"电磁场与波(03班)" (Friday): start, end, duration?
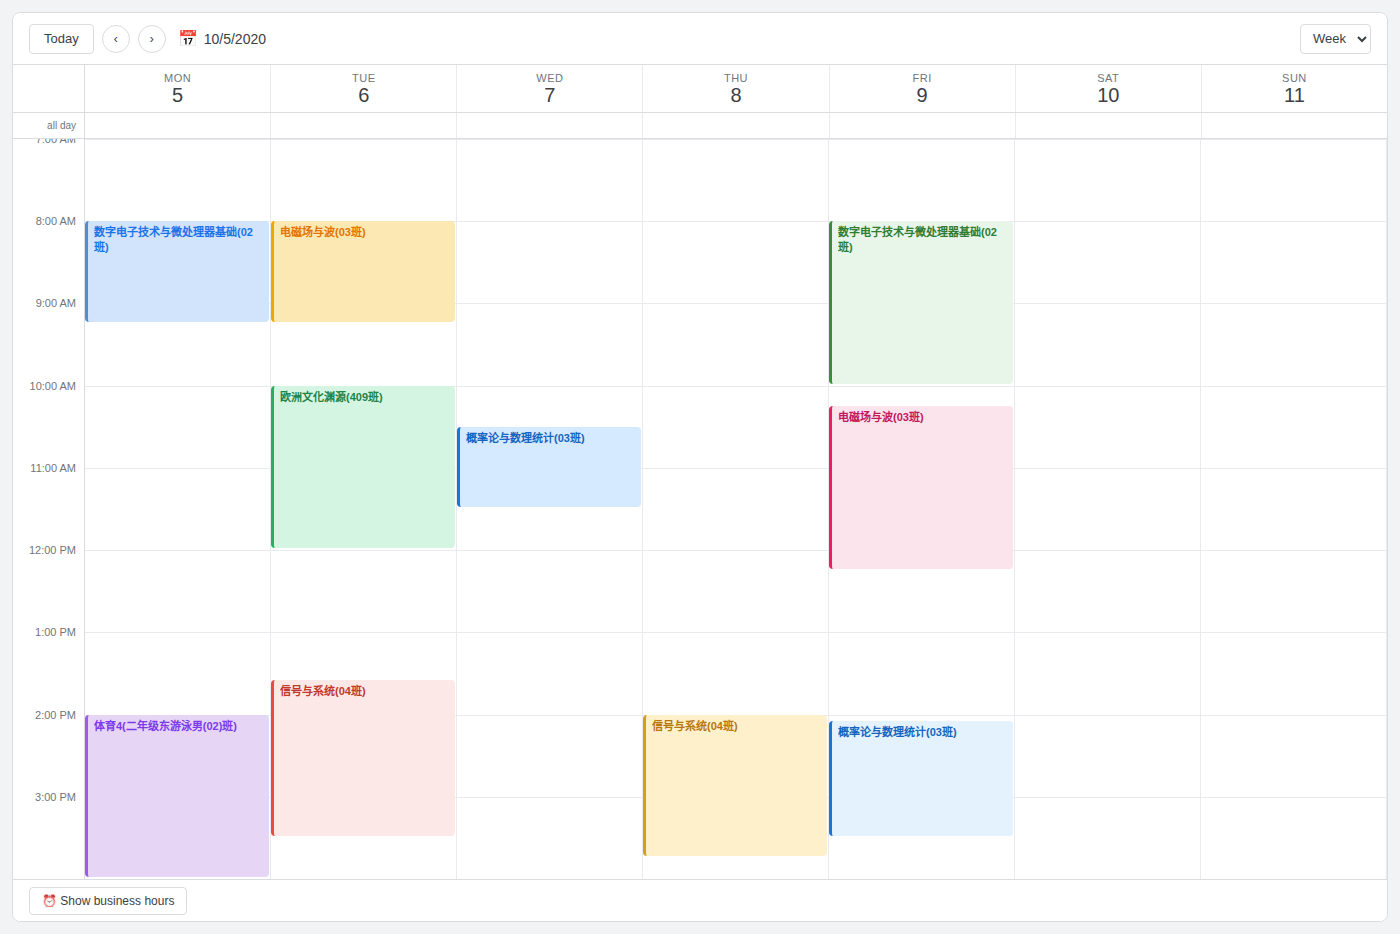
10:15 AM to 12:15 PM, 2 hours